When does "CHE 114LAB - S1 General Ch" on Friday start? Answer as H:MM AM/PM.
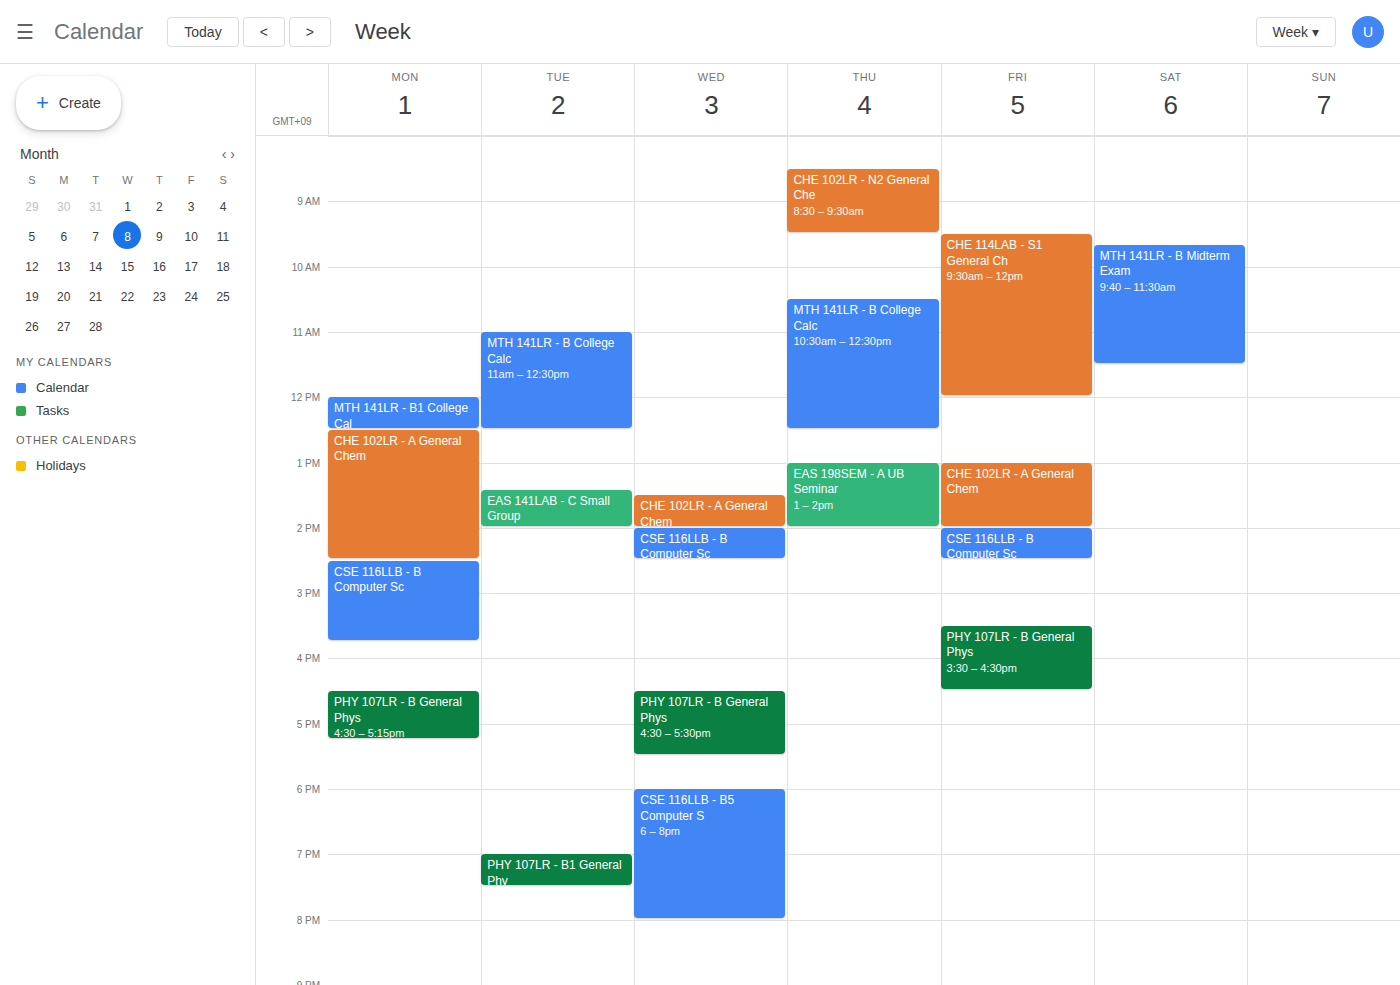
9:30 AM